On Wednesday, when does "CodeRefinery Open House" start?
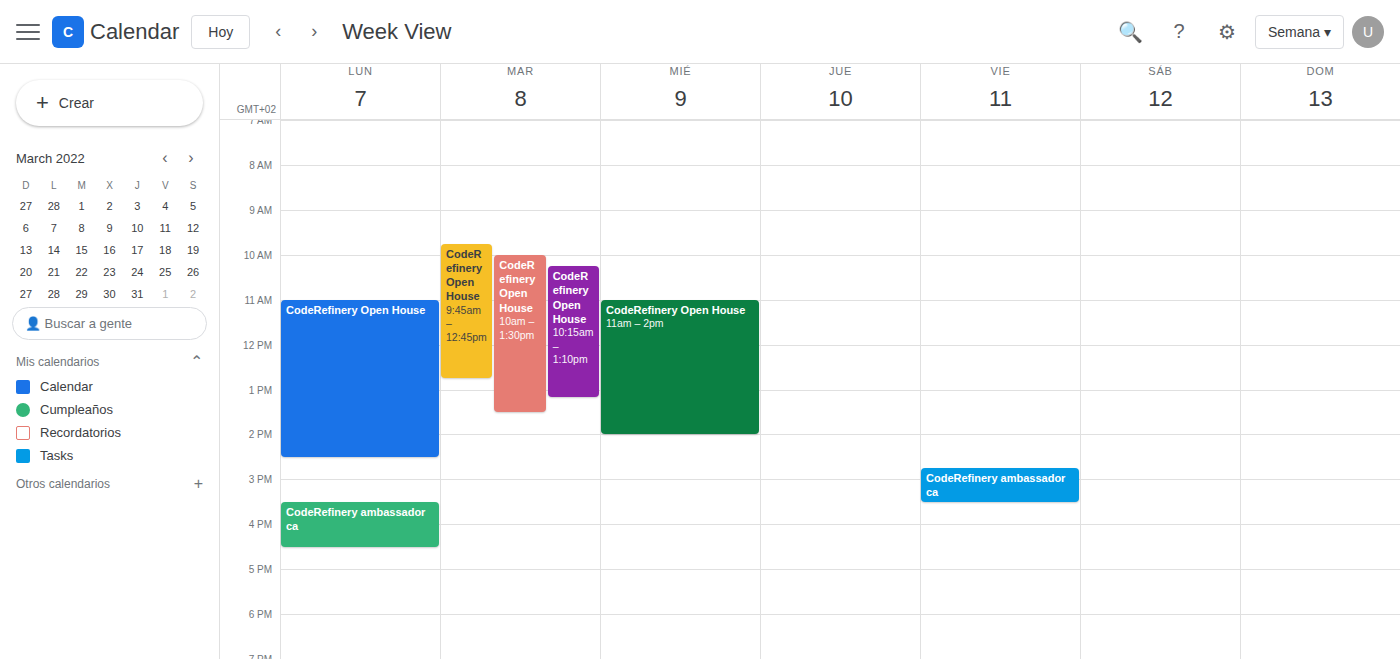
11:00 AM